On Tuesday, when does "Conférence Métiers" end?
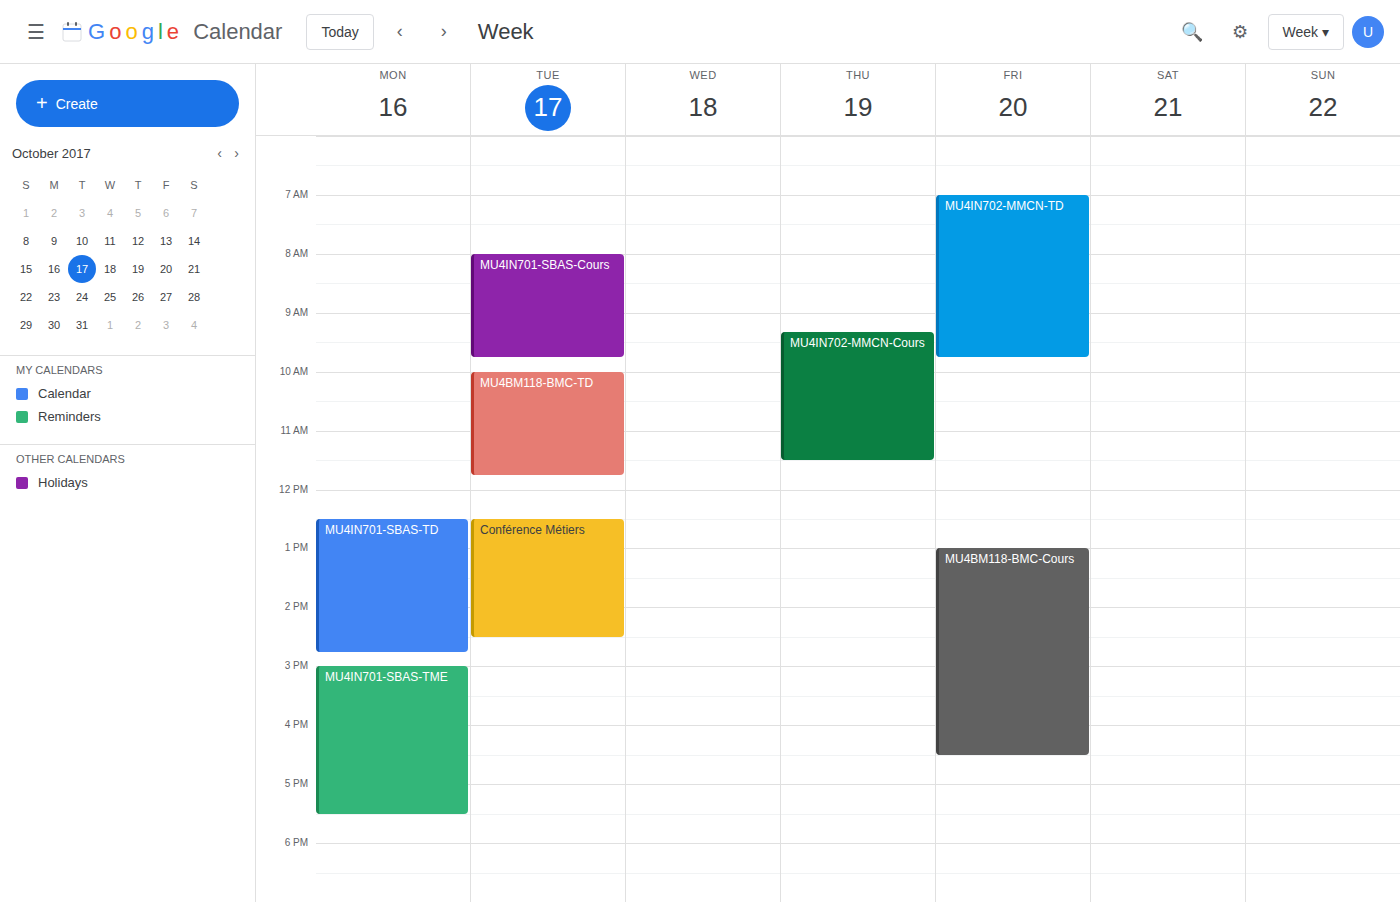
2:30 PM